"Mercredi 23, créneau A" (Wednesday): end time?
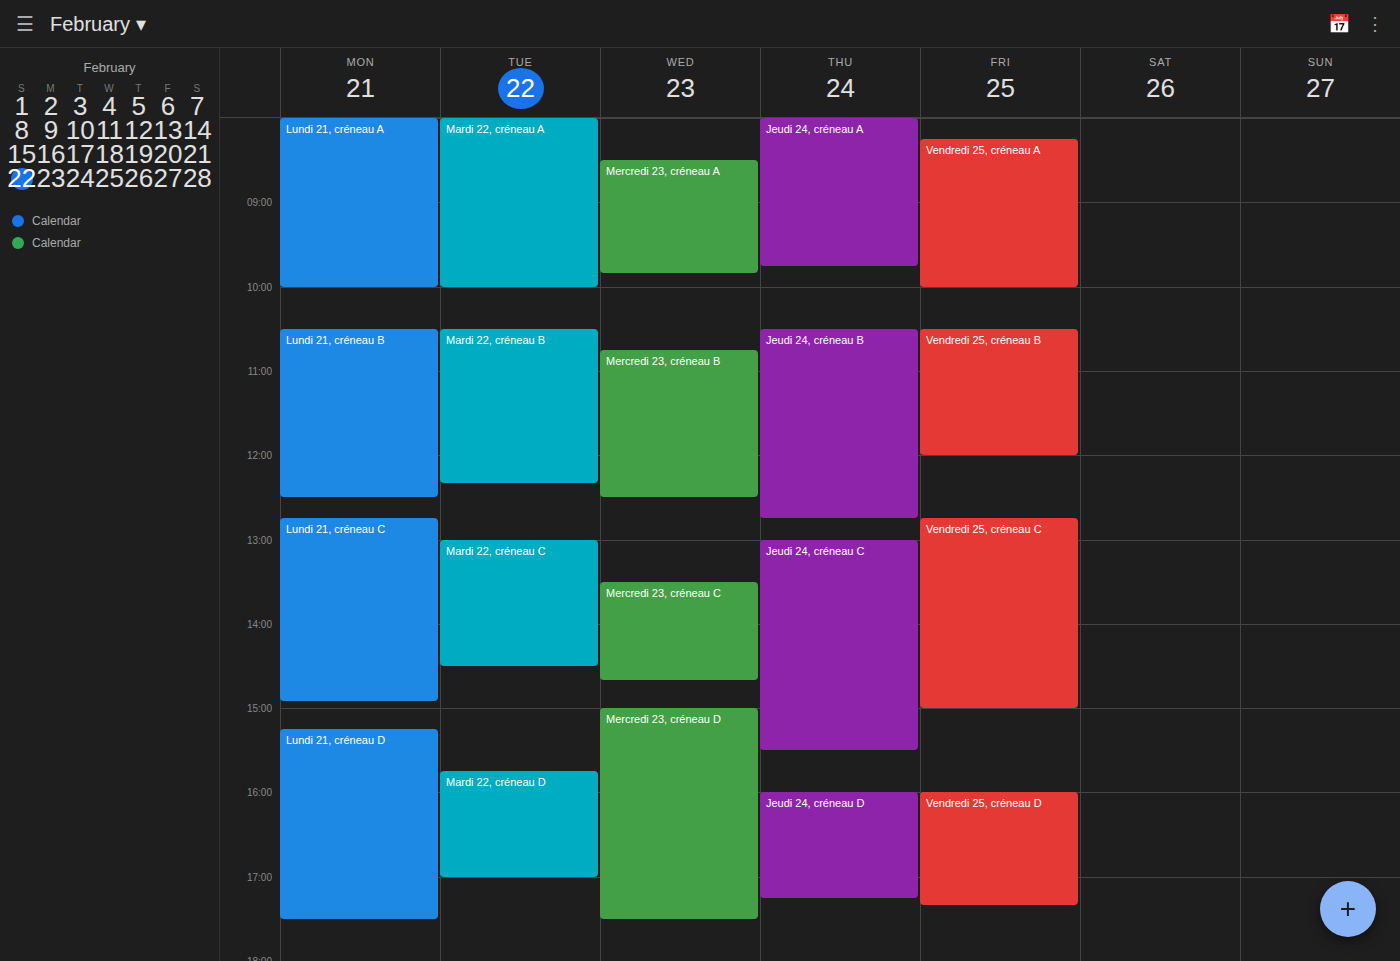
9:50 AM